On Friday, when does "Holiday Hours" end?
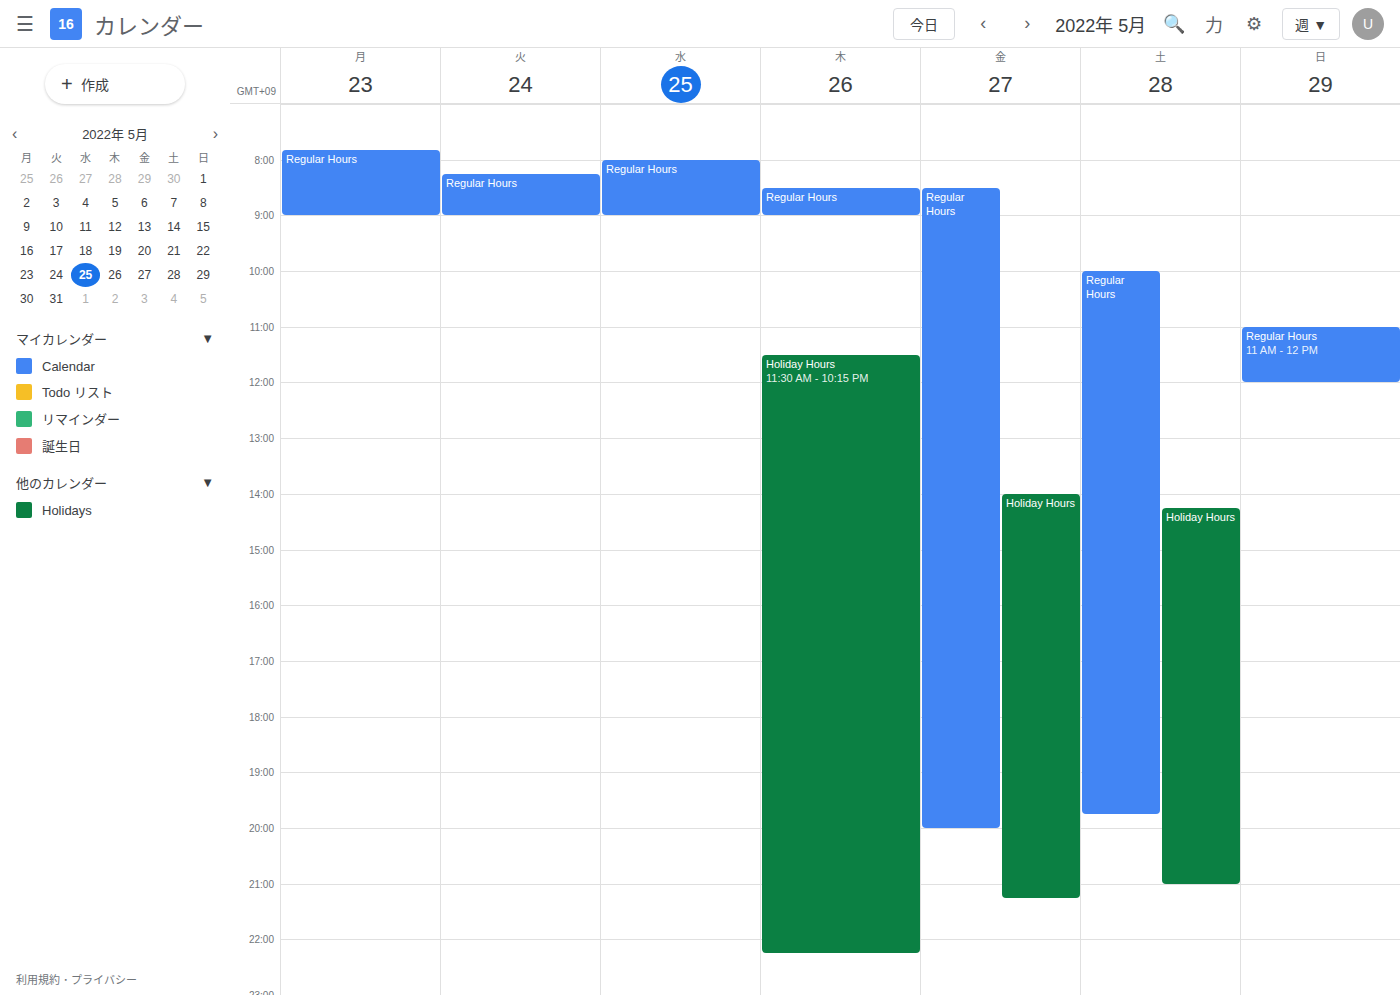
9:15 PM